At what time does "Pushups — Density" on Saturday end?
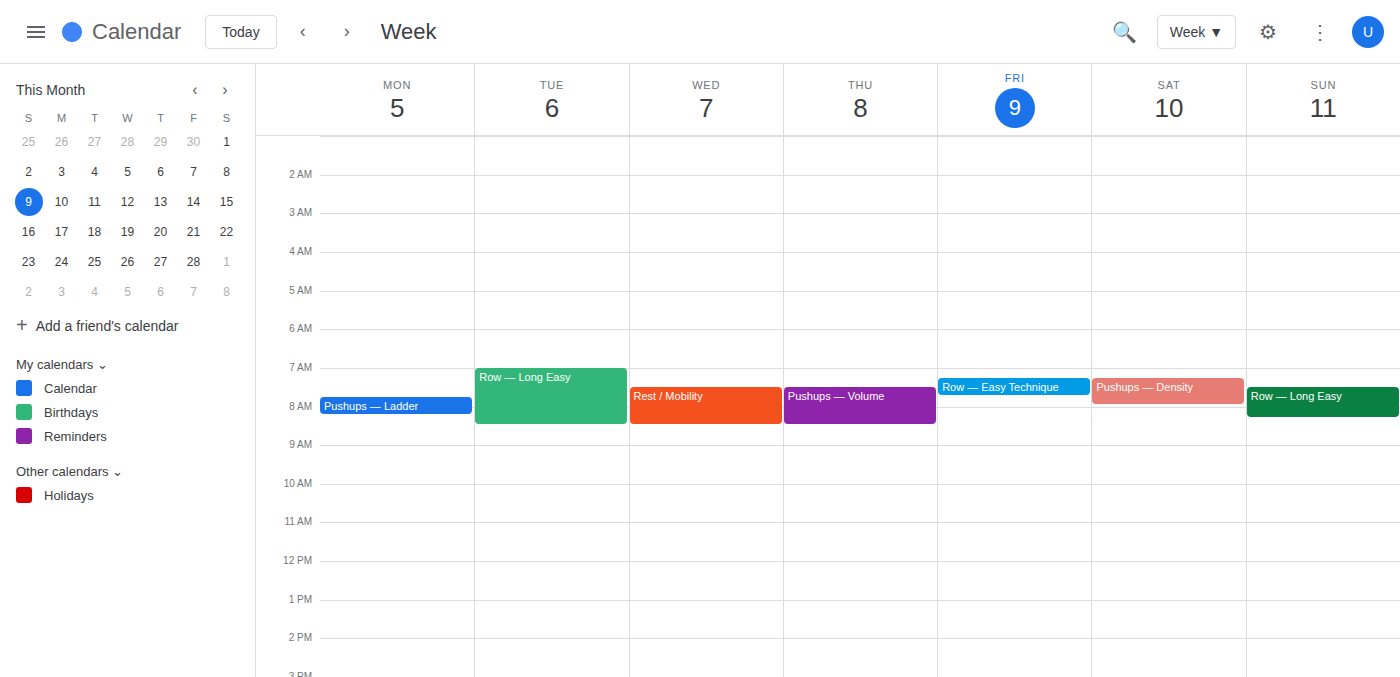
8:00 AM